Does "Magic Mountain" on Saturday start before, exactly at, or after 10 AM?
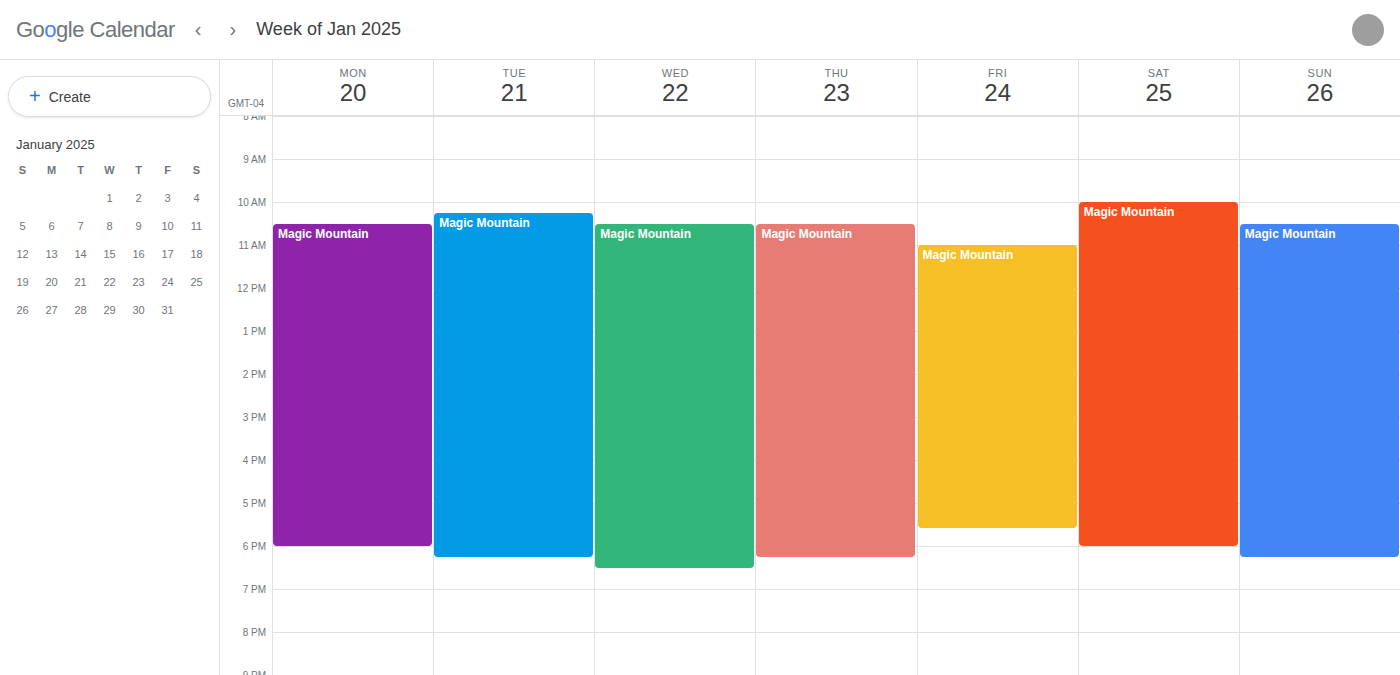
10:00 AM -- exactly at 10 AM, on the 10 AM line.